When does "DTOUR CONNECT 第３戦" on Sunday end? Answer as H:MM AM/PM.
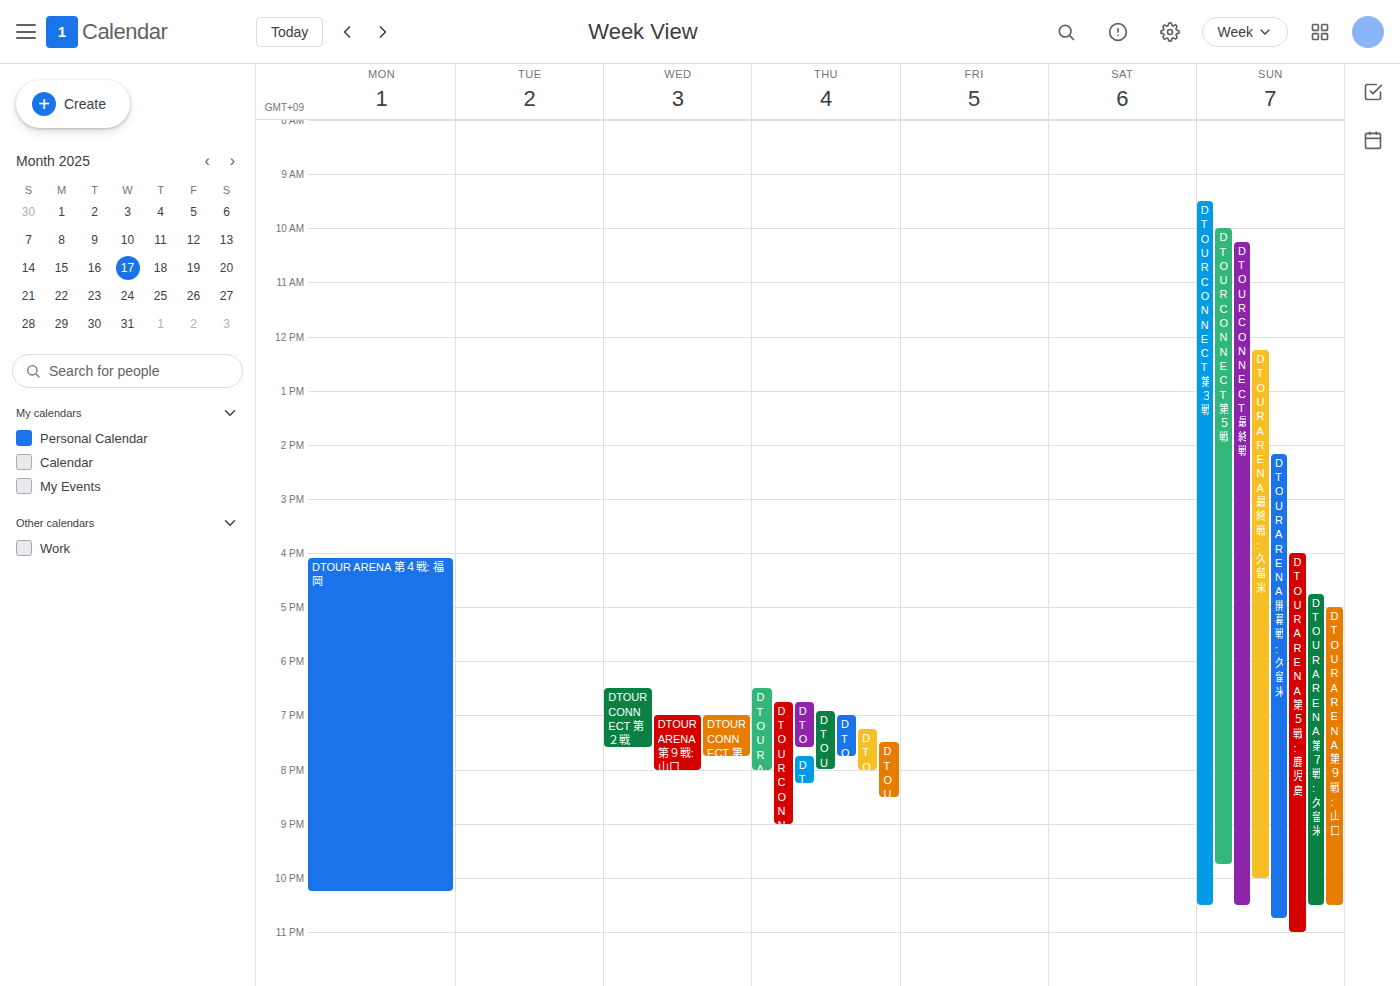
10:30 PM